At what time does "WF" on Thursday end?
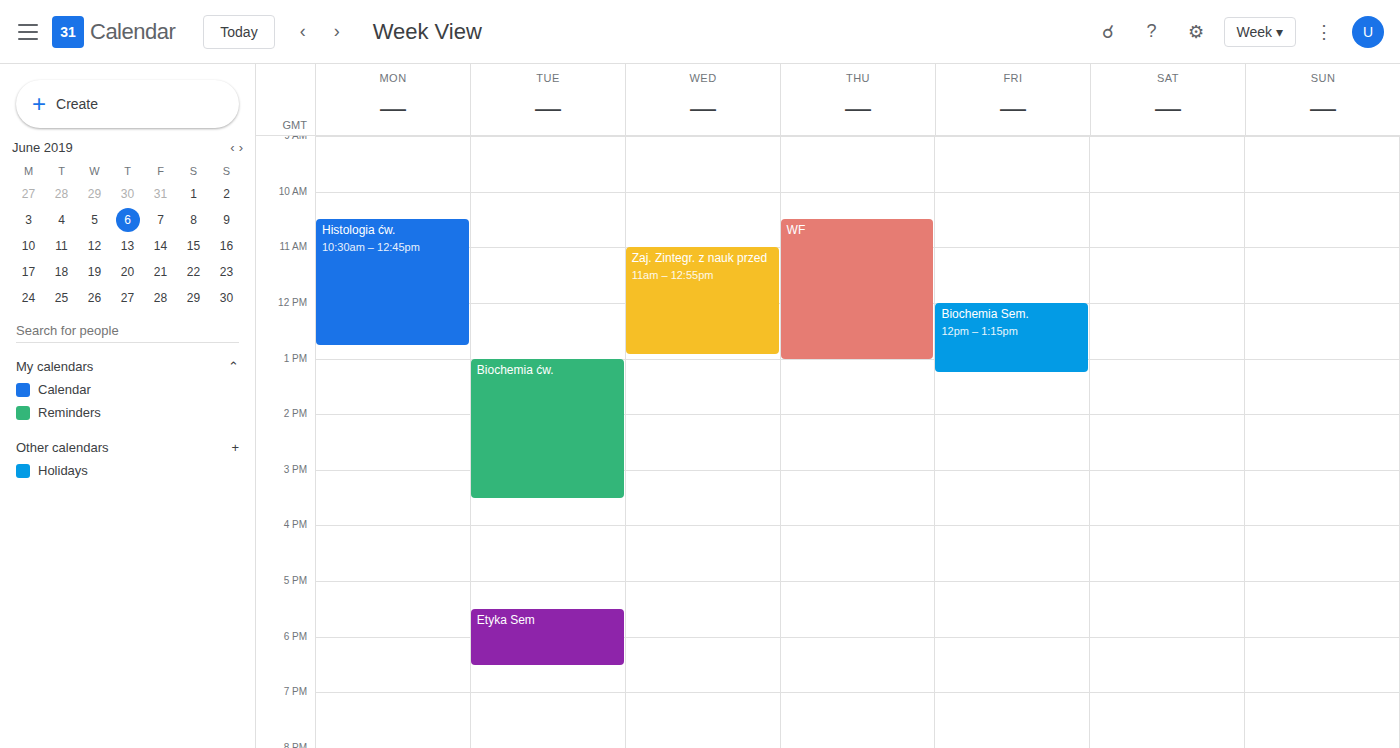
1:00 PM